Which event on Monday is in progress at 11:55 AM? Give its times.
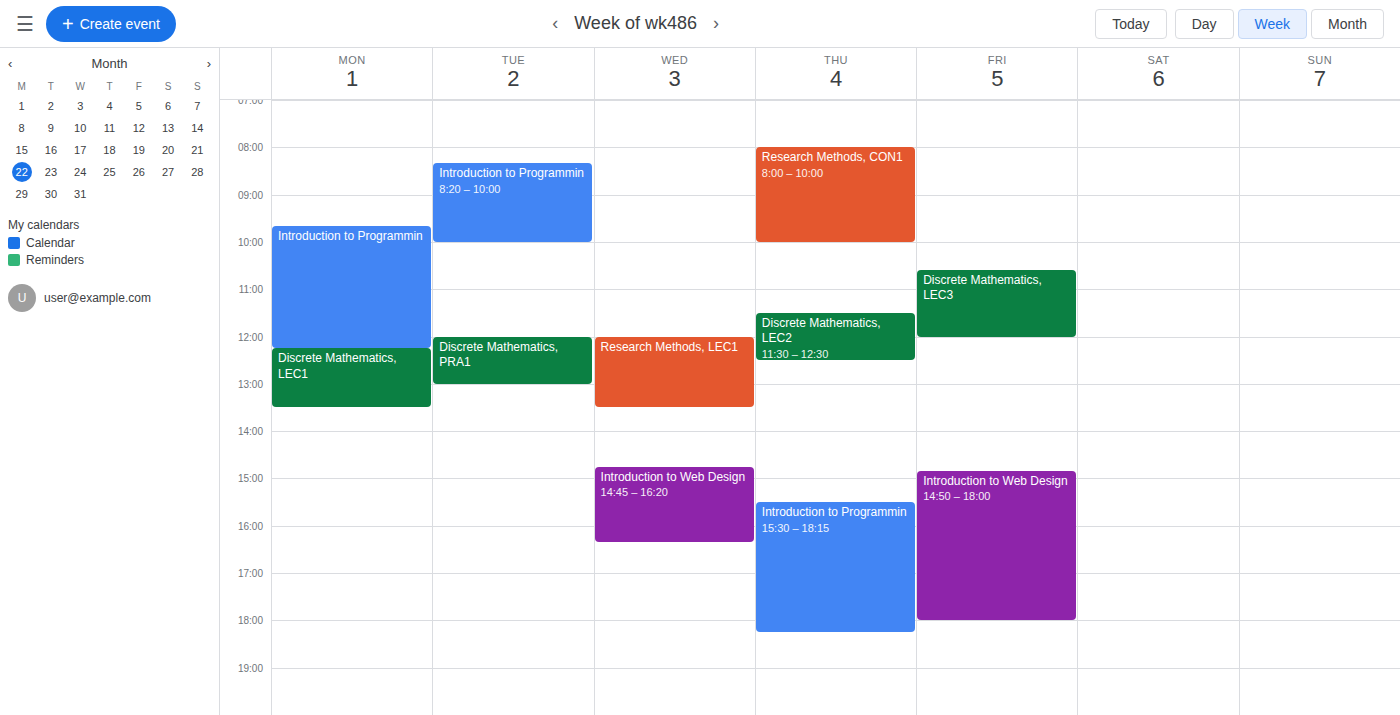
"Introduction to Programmin", 9:40 AM to 12:15 PM